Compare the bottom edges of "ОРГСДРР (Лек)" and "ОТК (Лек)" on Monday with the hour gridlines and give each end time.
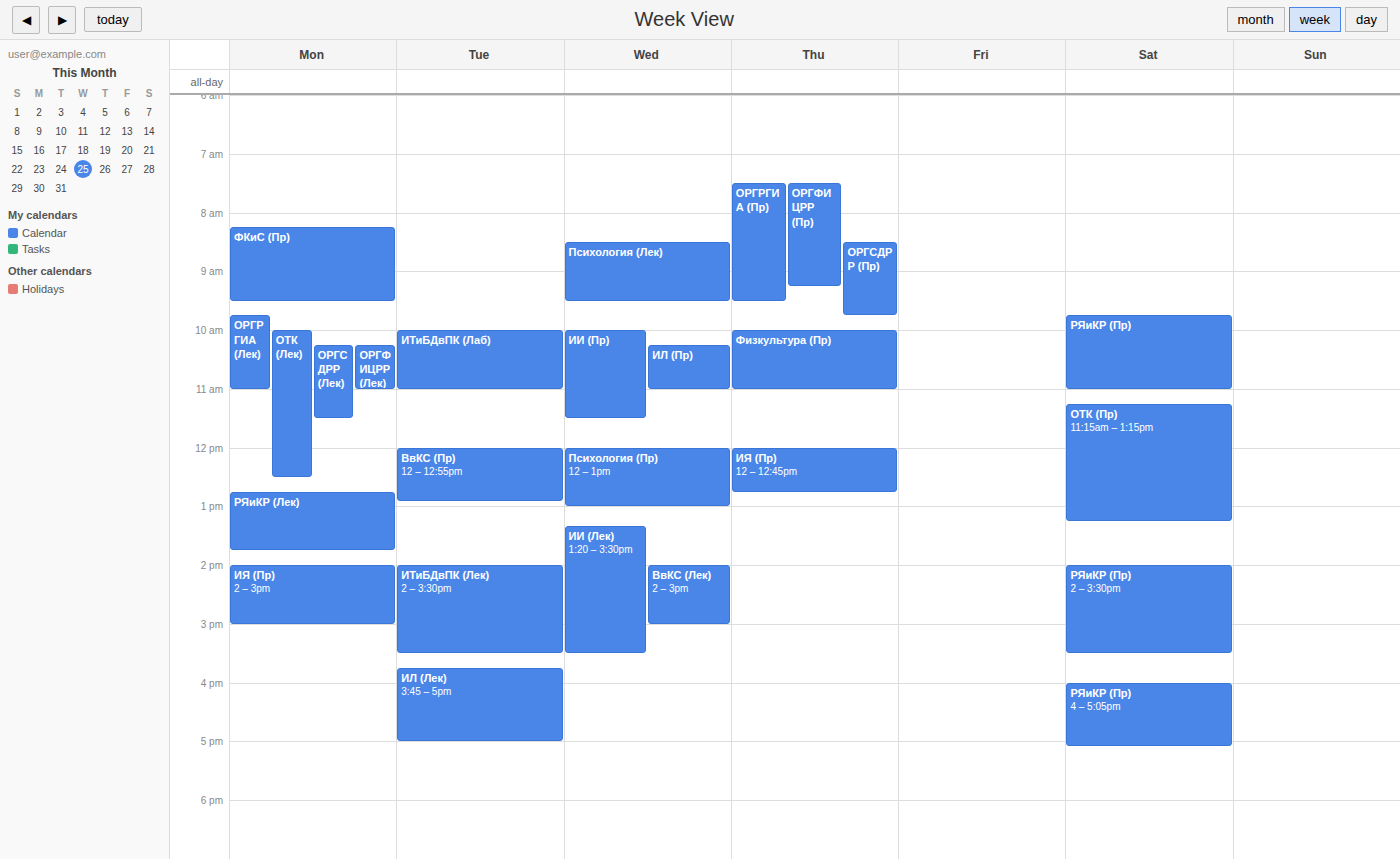
"ОРГСДРР (Лек)": 11:30, halfway between the 11:00 and 12:00 lines. "ОТК (Лек)": 12:30, halfway between the 12:00 and 13:00 lines.